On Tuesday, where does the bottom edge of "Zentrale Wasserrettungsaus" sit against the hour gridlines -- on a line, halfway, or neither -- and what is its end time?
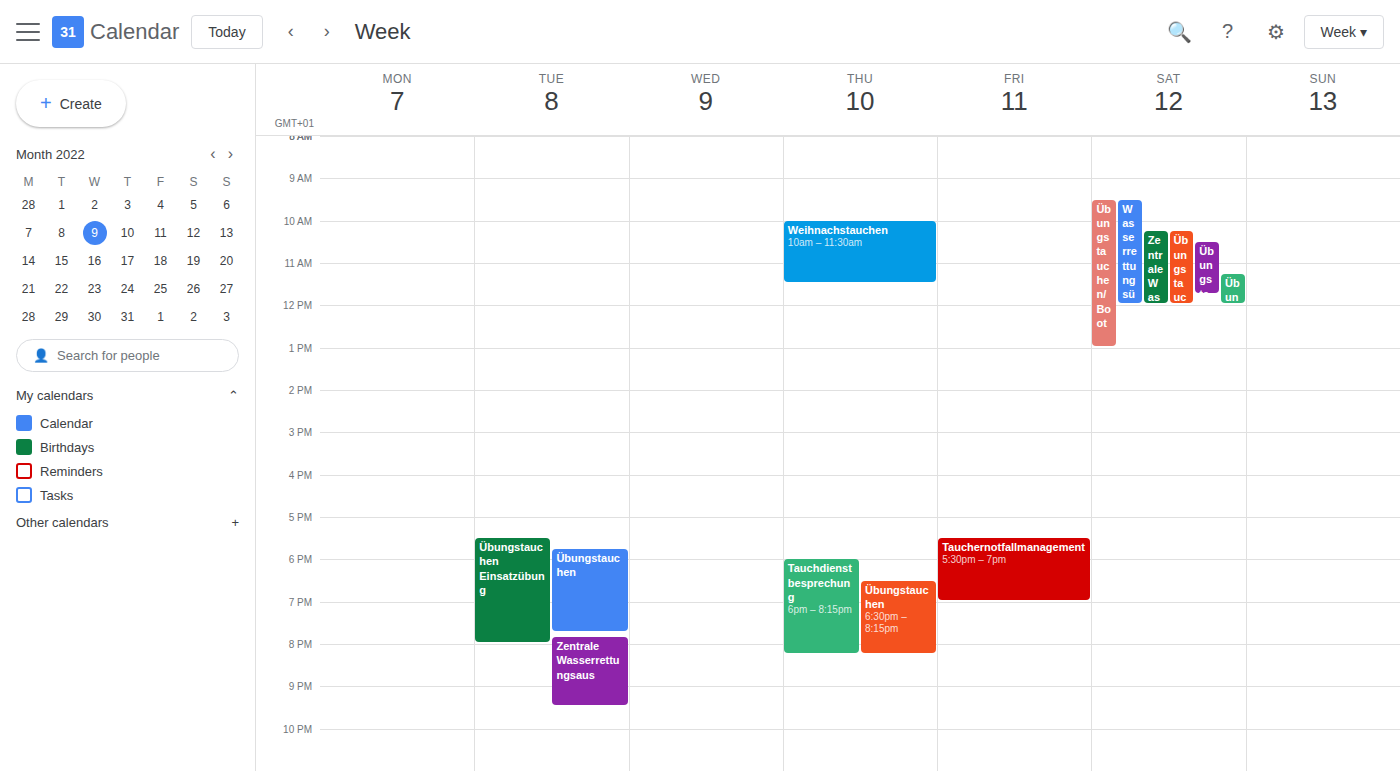
21:30 -- halfway between the 21:00 and 22:00 lines.